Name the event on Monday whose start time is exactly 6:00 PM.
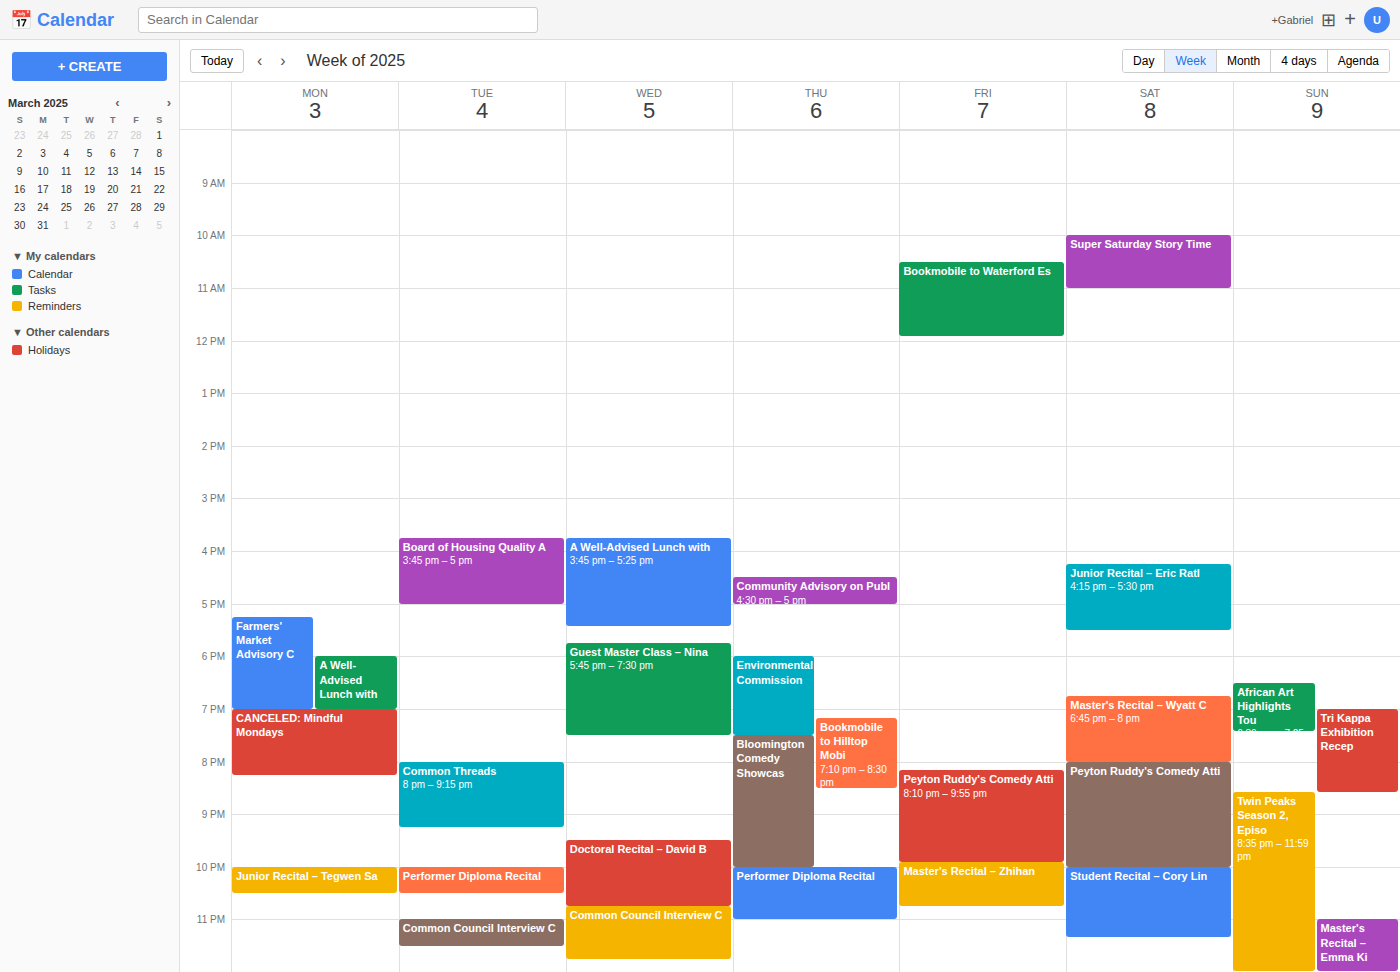
"A Well-Advised Lunch with"